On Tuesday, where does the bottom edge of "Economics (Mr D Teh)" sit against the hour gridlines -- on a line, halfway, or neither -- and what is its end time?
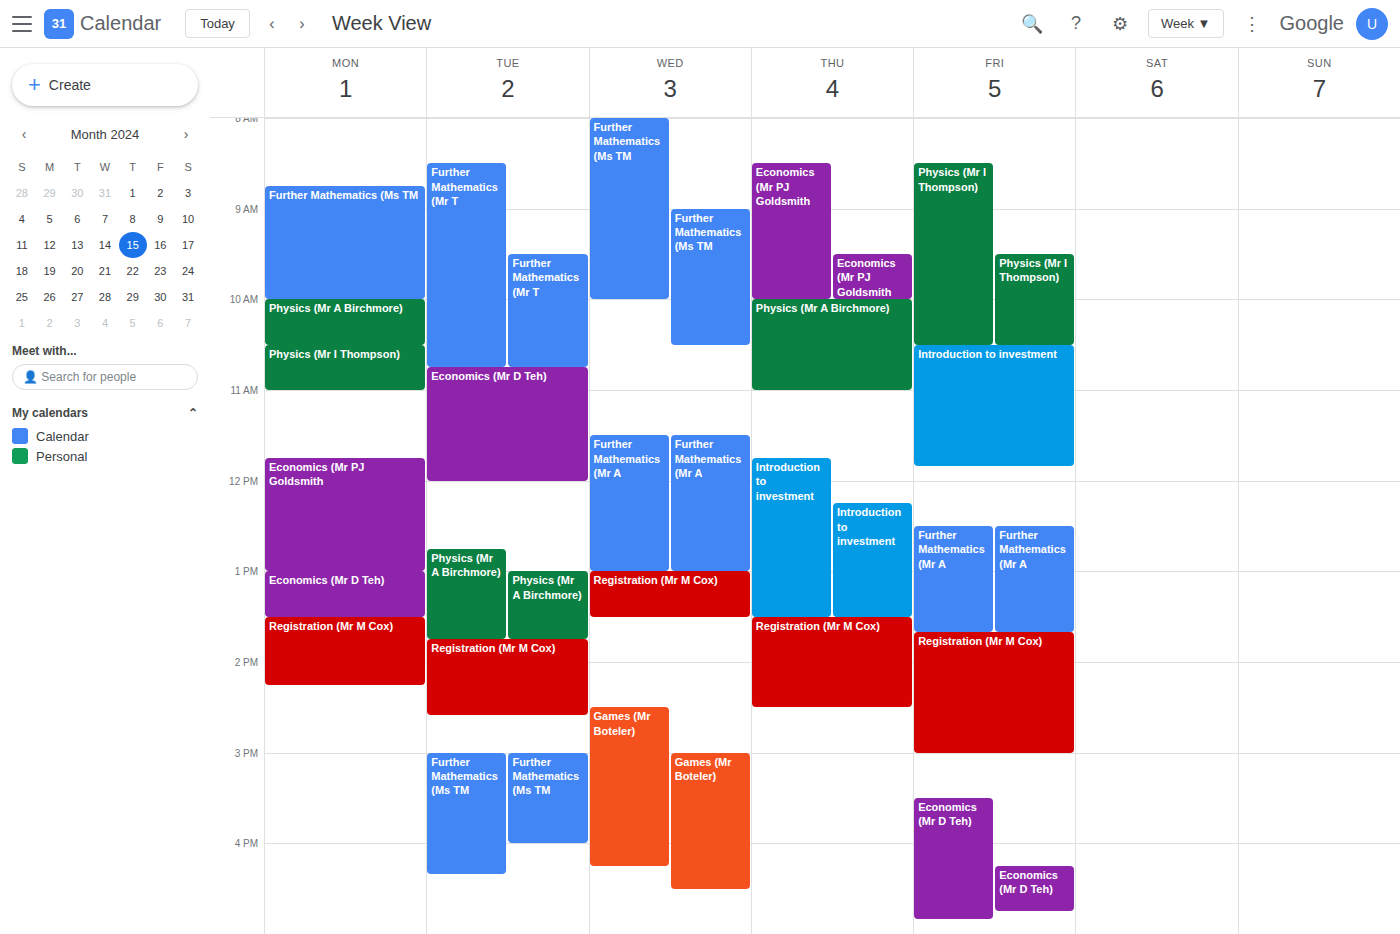
12:00 PM -- exactly on the 12 PM line.